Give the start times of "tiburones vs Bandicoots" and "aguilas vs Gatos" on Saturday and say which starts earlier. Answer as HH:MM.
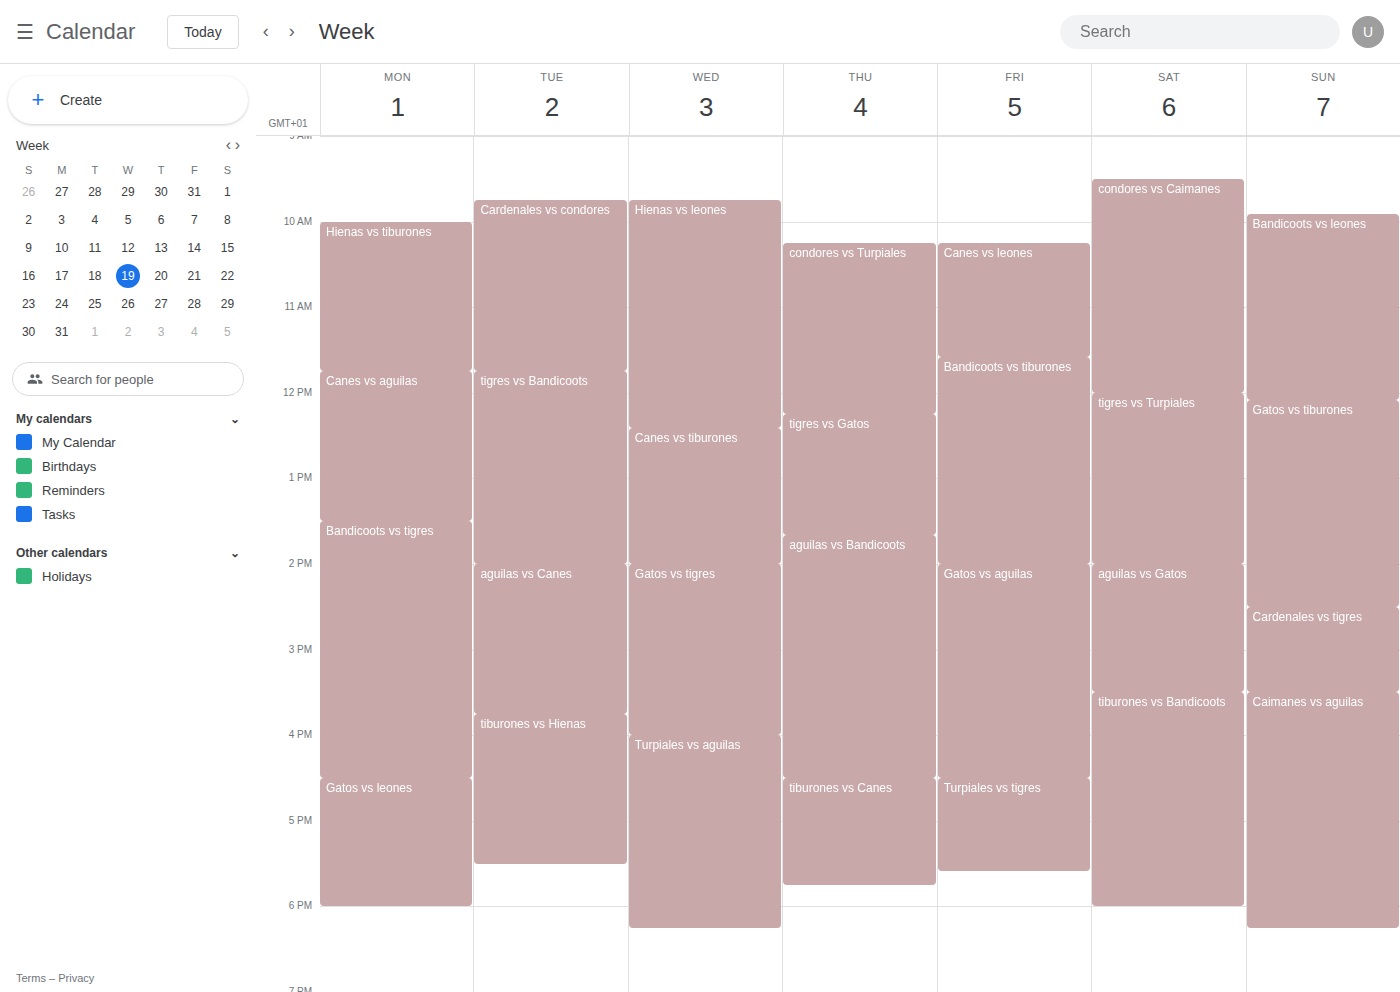
"aguilas vs Gatos" 14:00; "tiburones vs Bandicoots" 15:30.